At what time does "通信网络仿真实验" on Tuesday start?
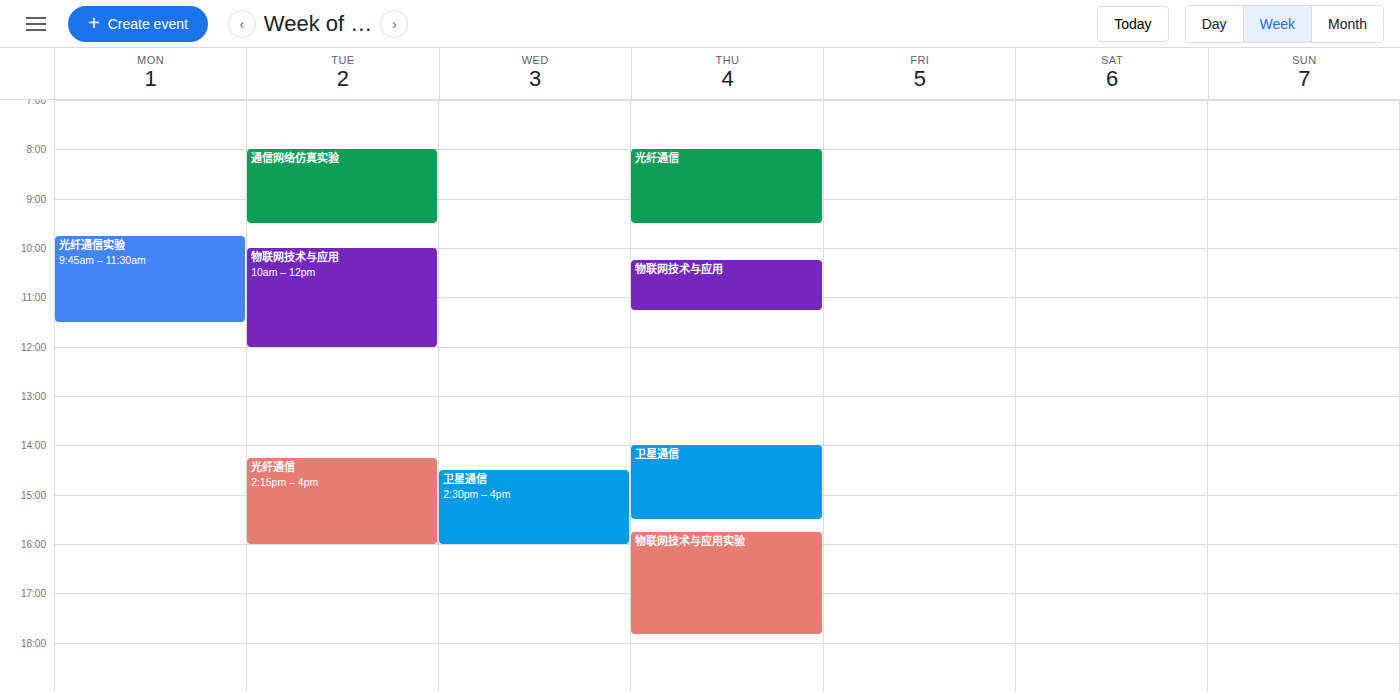
8:00 AM